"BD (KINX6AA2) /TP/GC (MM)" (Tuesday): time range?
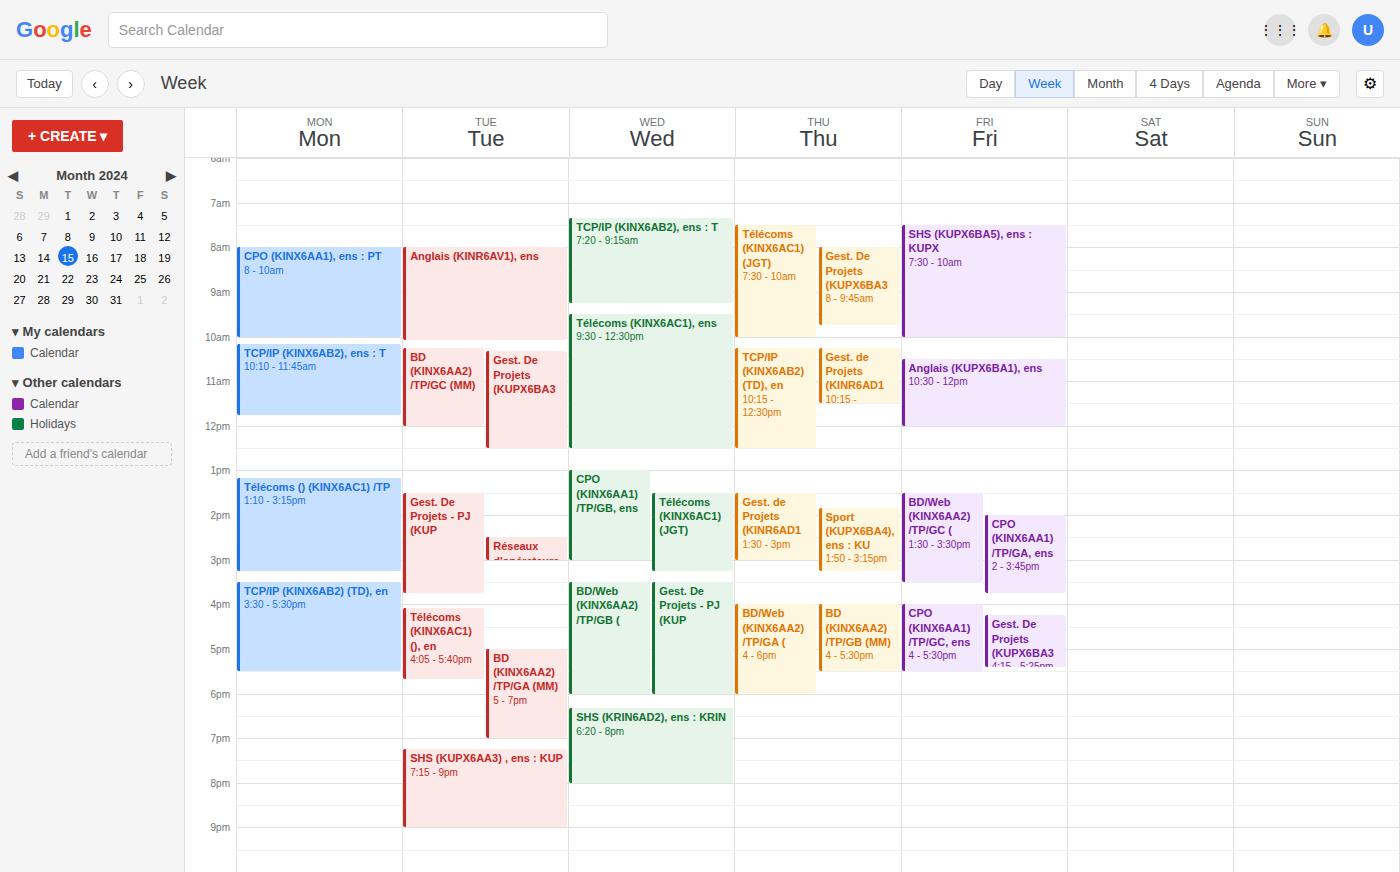
10:15 to 12:00